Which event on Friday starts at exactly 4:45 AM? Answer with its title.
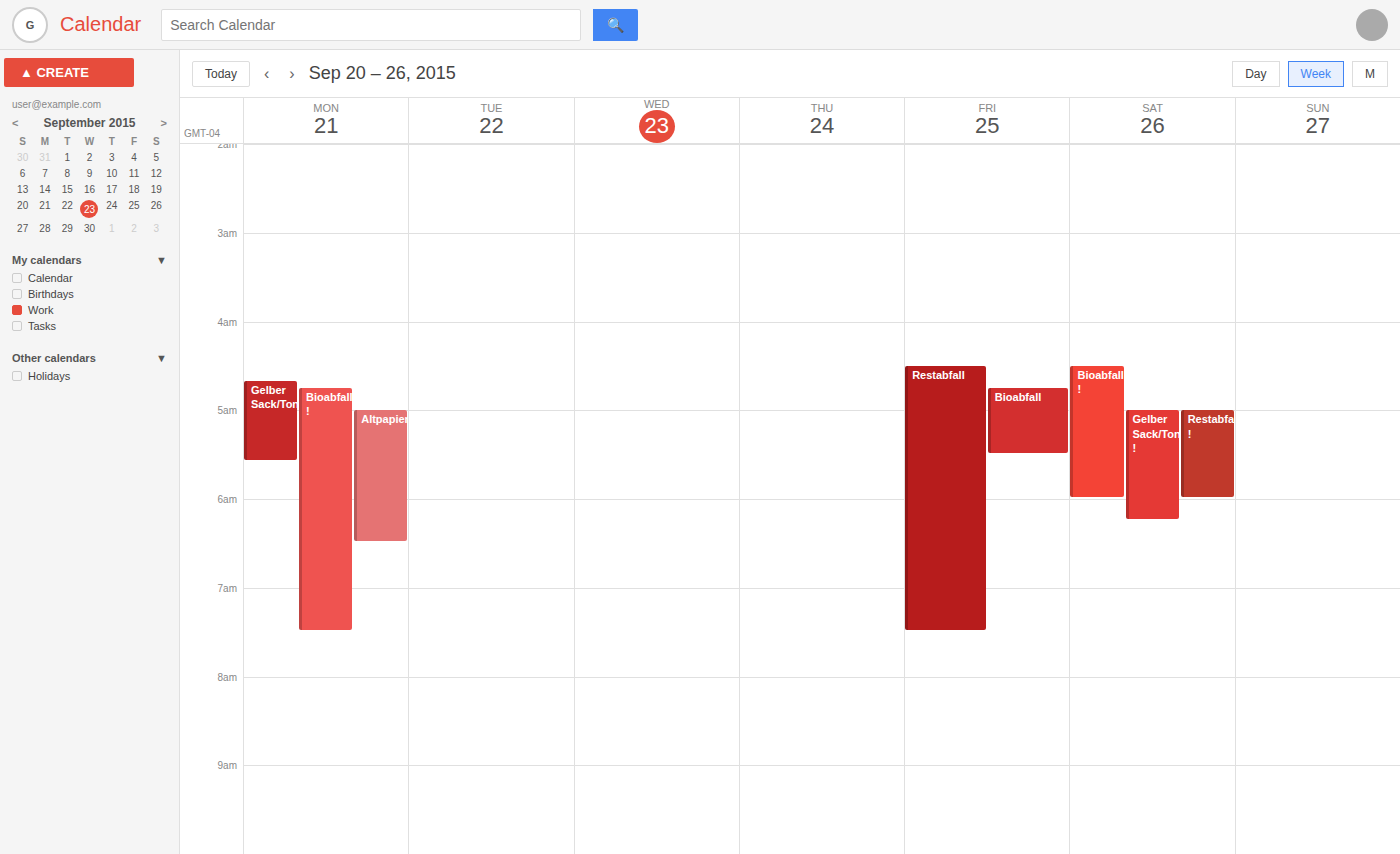
"Bioabfall"